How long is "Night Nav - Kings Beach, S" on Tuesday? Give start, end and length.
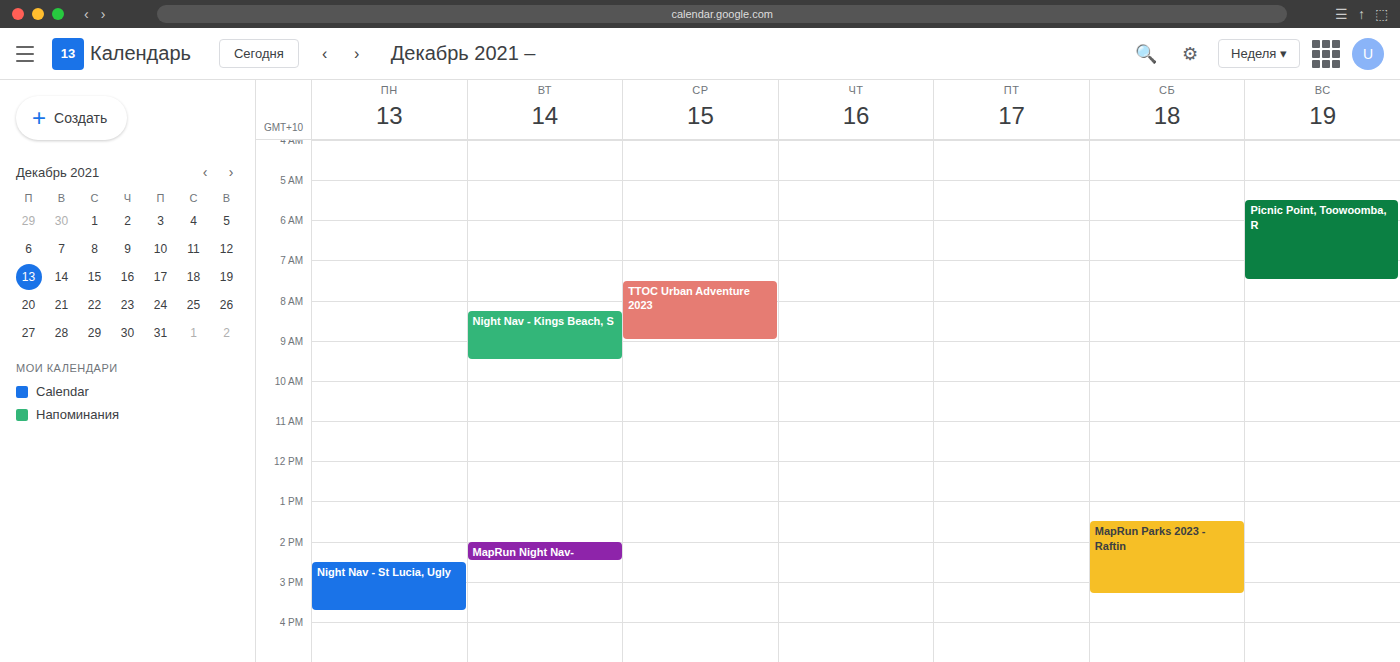
8:15 AM to 9:30 AM, 1 hour 15 minutes